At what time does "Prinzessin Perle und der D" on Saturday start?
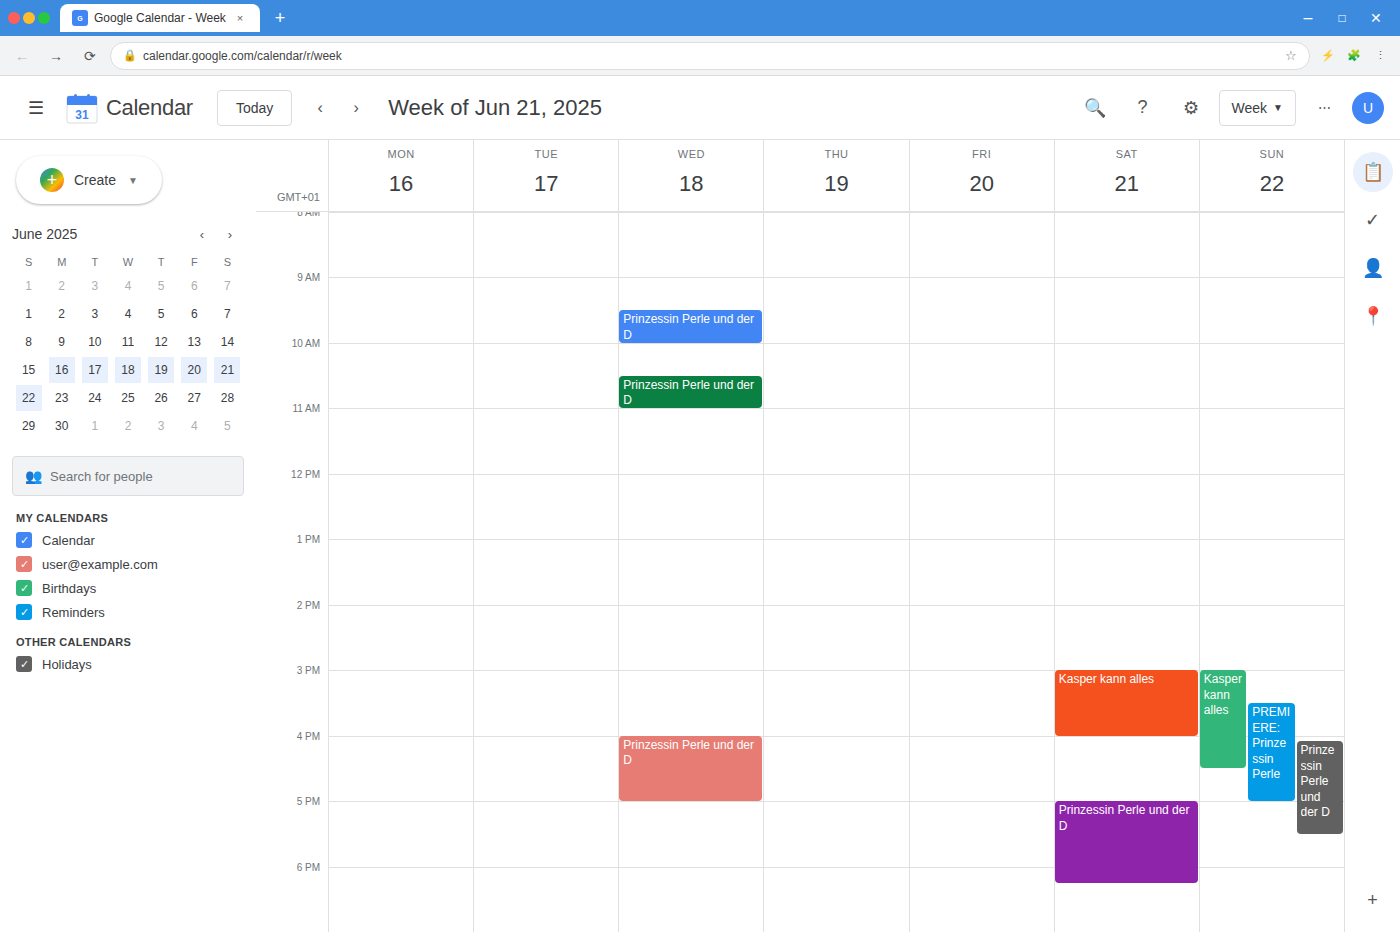
5:00 PM